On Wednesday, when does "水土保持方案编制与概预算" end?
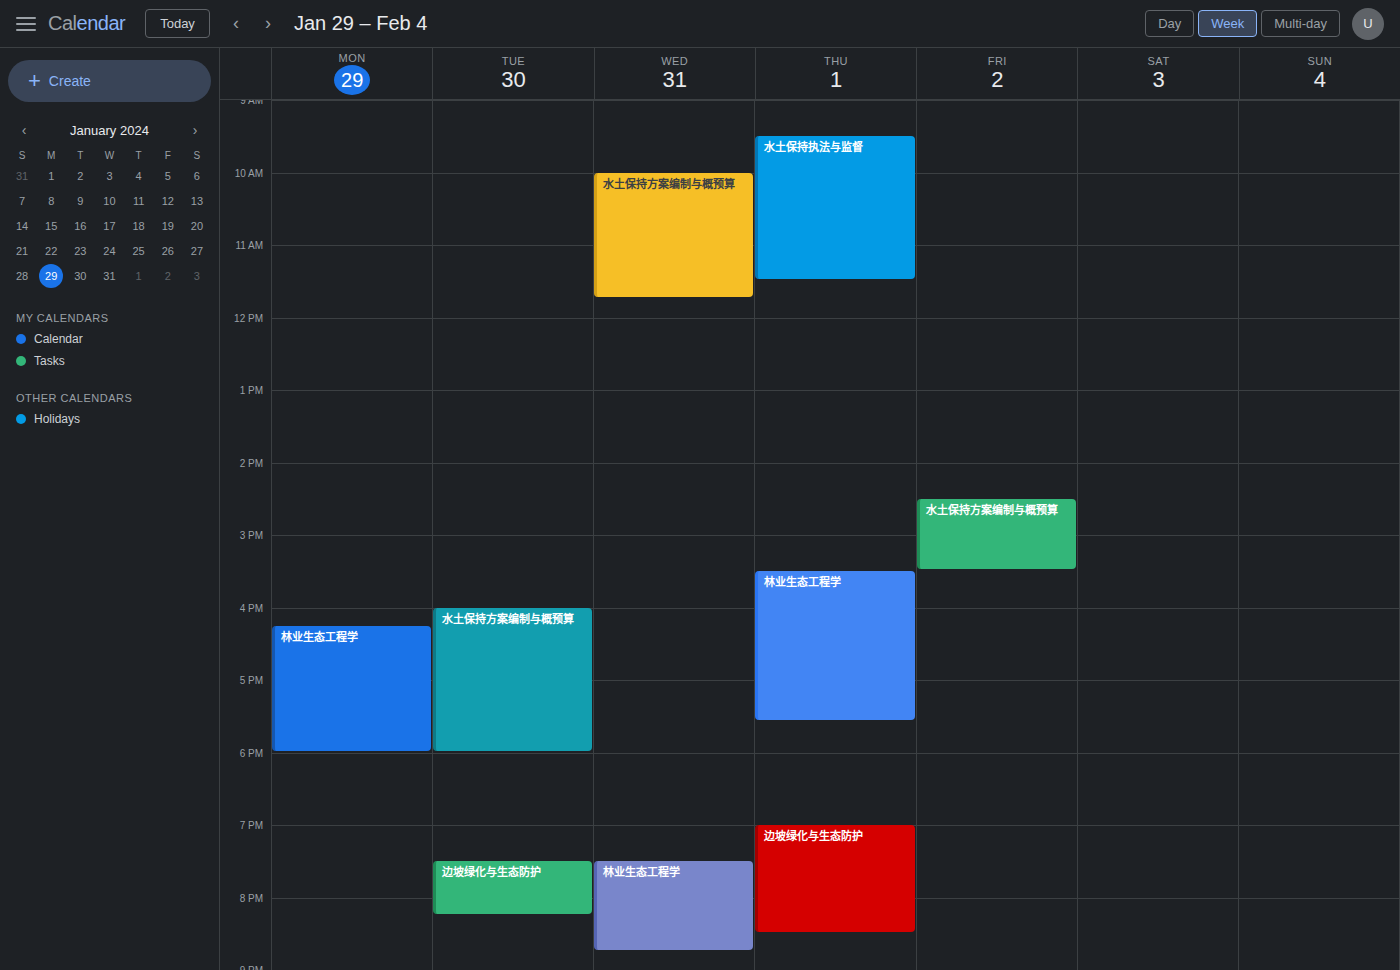
11:45 AM